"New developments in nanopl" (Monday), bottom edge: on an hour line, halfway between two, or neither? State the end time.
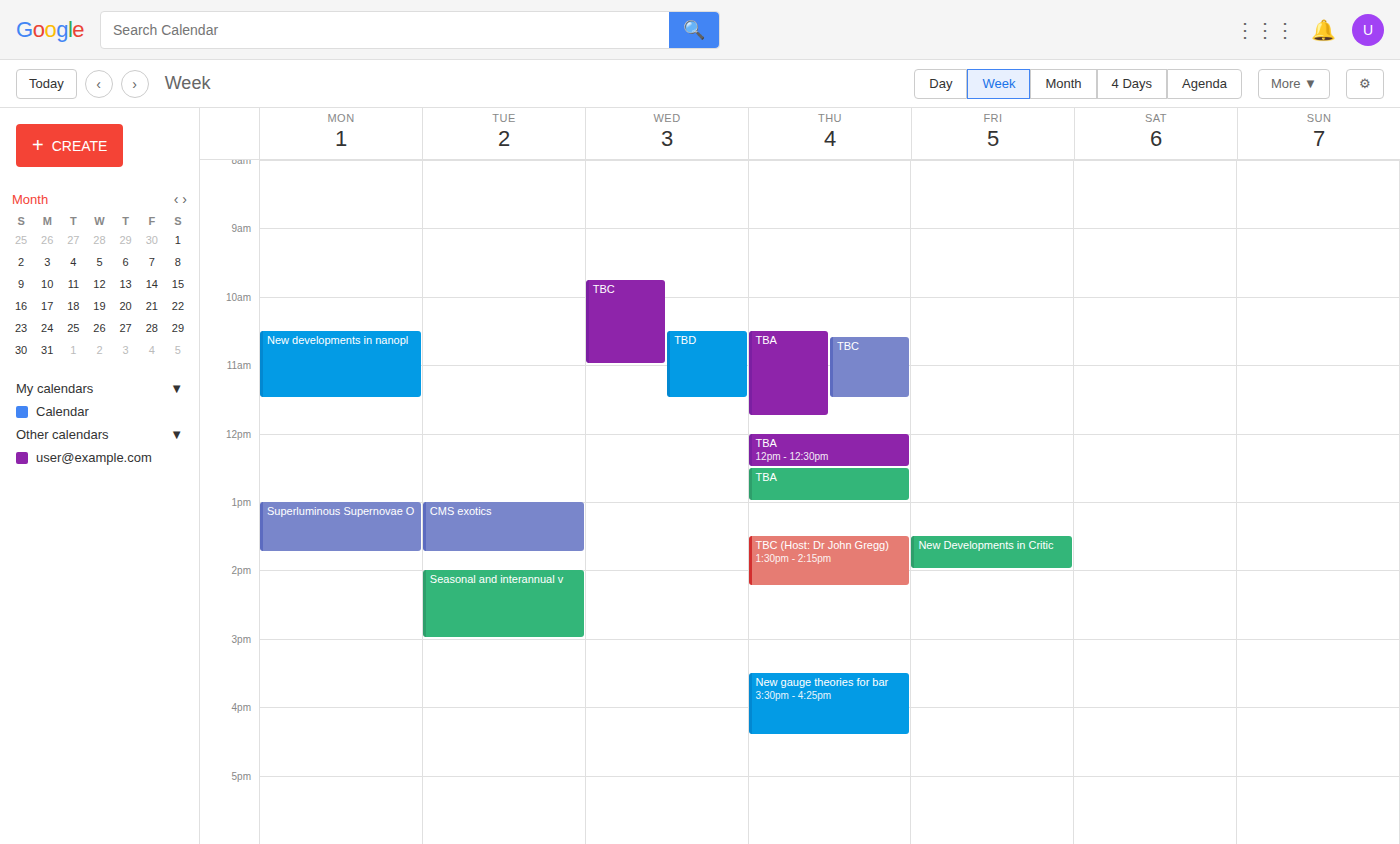
11:30 -- halfway between the 11:00 and 12:00 lines.